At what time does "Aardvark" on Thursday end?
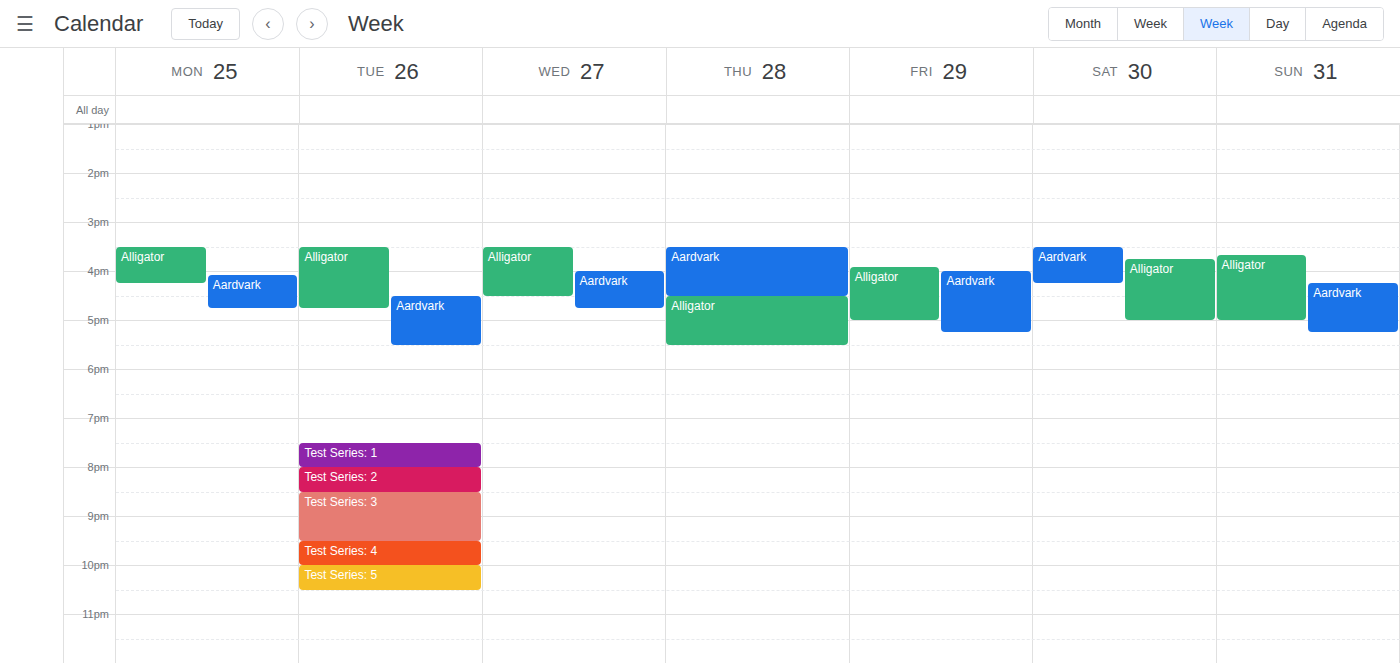
16:30